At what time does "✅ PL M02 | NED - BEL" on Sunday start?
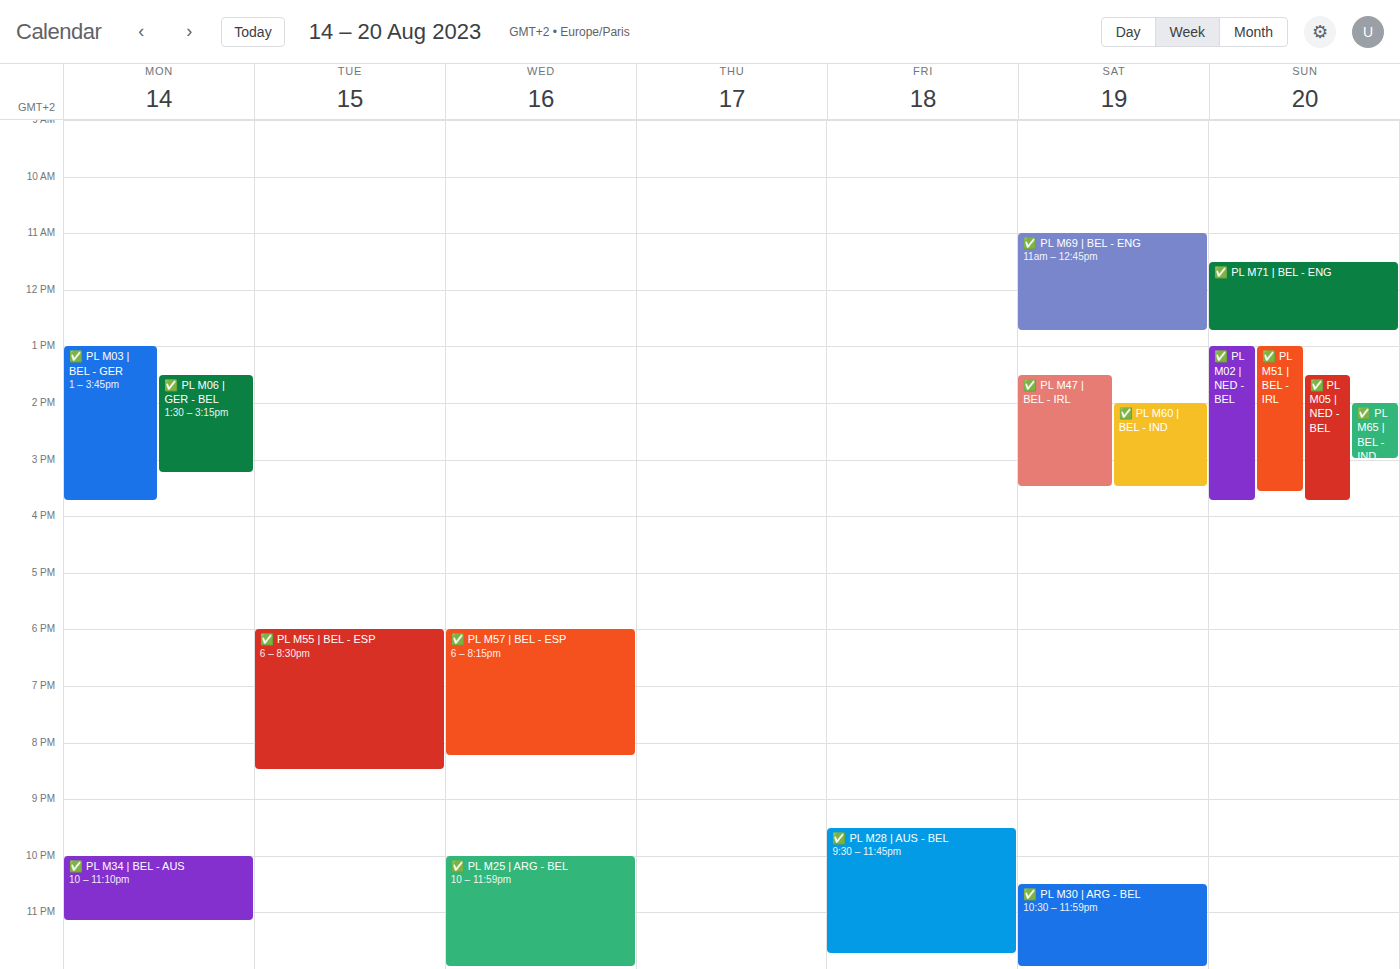
1:00 PM